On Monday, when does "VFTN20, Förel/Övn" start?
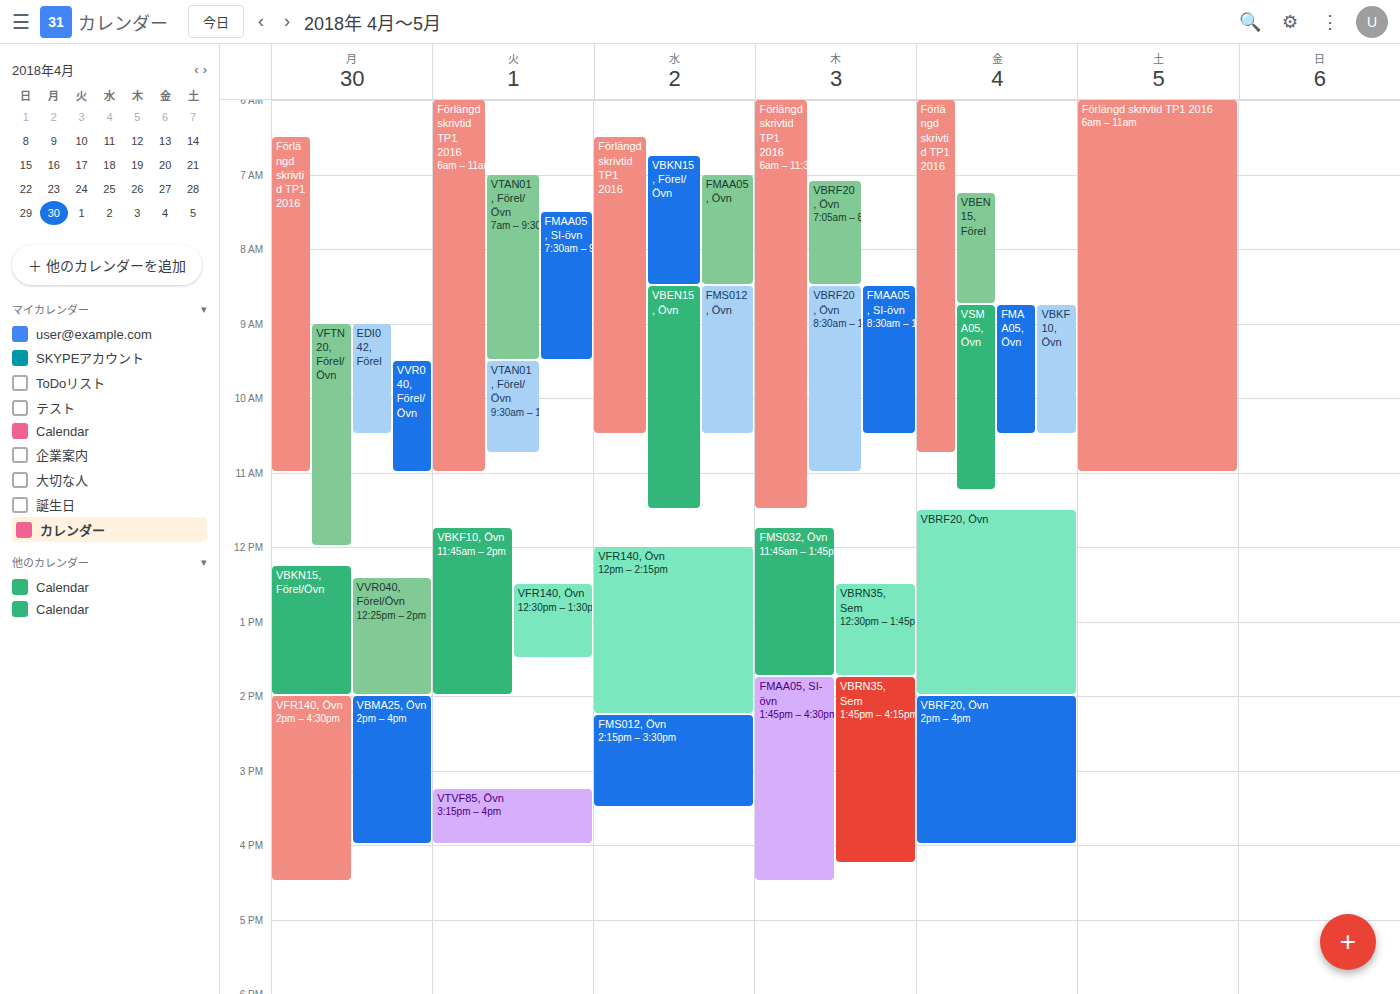
9:00 AM